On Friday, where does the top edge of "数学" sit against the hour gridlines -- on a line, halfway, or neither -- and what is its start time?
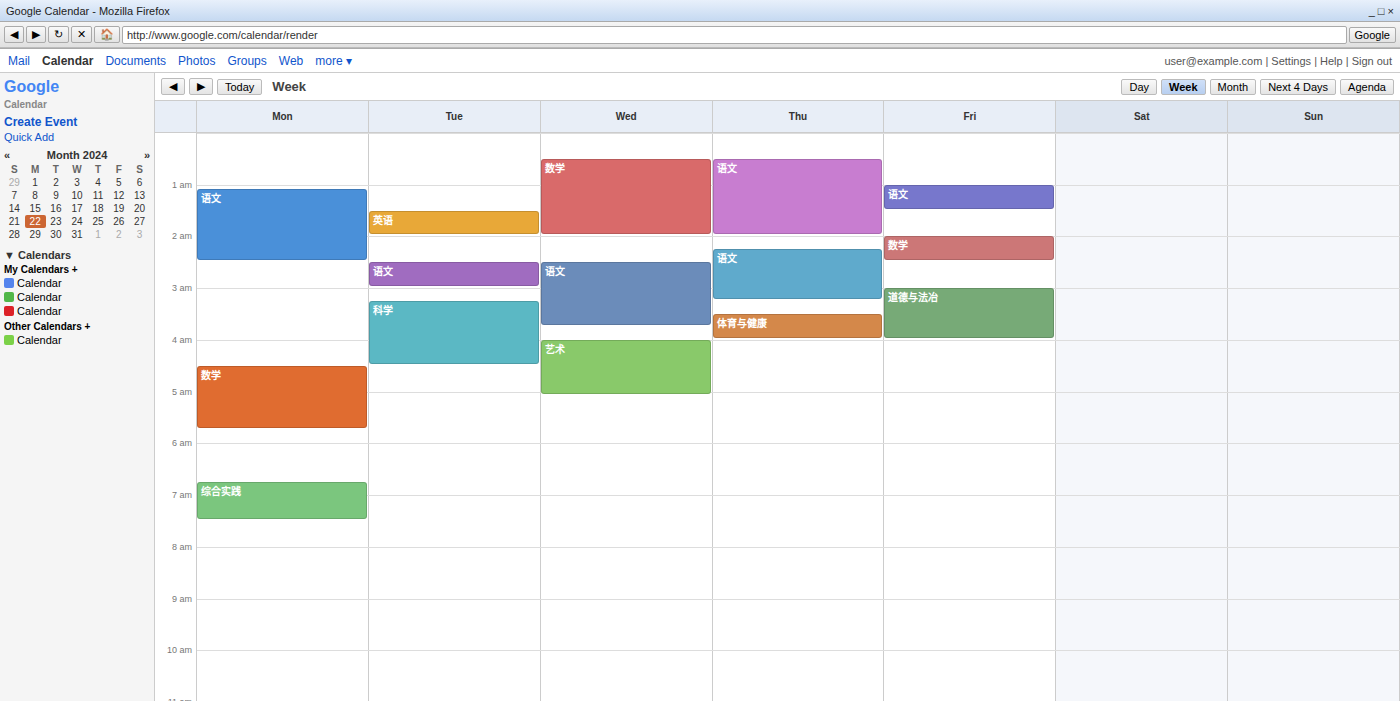
2:00 AM -- exactly on the 2 AM line.